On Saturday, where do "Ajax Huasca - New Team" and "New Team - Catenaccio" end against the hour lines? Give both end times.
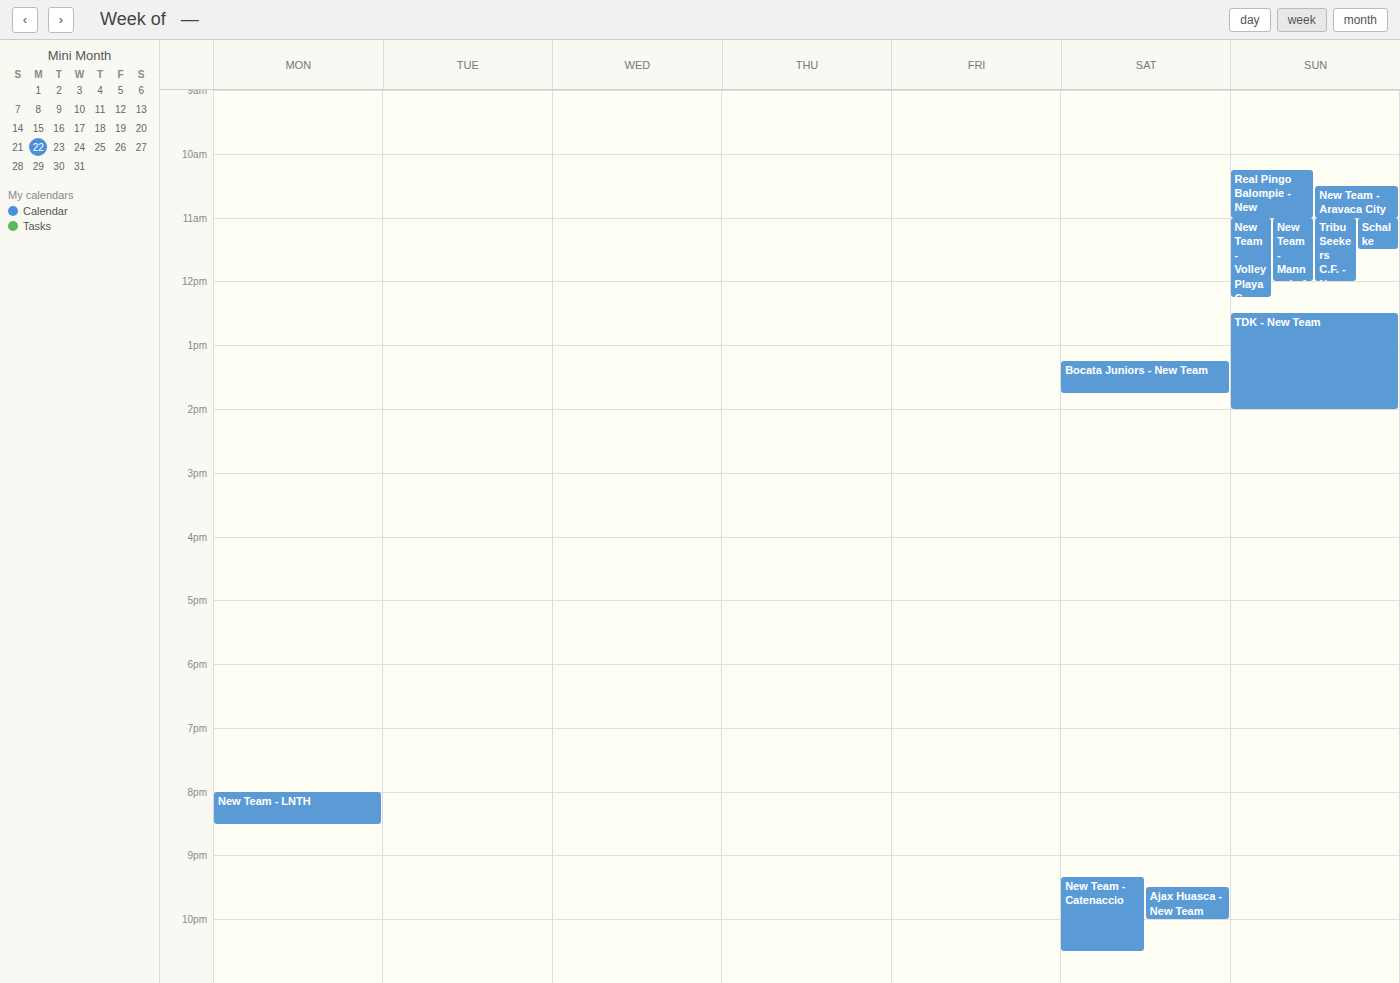
"Ajax Huasca - New Team": 10:00 PM, exactly on the 10 PM line. "New Team - Catenaccio": 10:30 PM, halfway between the 10 PM and 11 PM lines.